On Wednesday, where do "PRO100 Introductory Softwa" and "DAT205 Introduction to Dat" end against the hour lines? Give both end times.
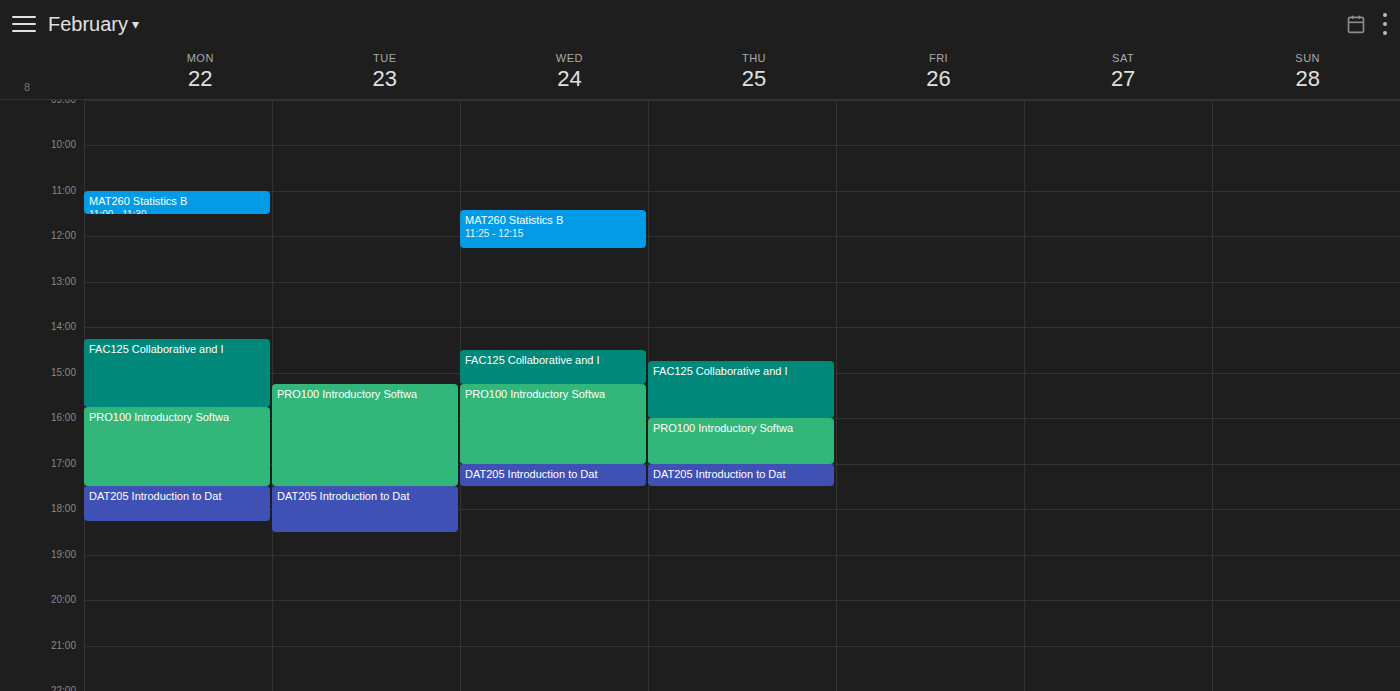
"PRO100 Introductory Softwa": 5:00 PM, exactly on the 5 PM line. "DAT205 Introduction to Dat": 5:30 PM, halfway between the 5 PM and 6 PM lines.